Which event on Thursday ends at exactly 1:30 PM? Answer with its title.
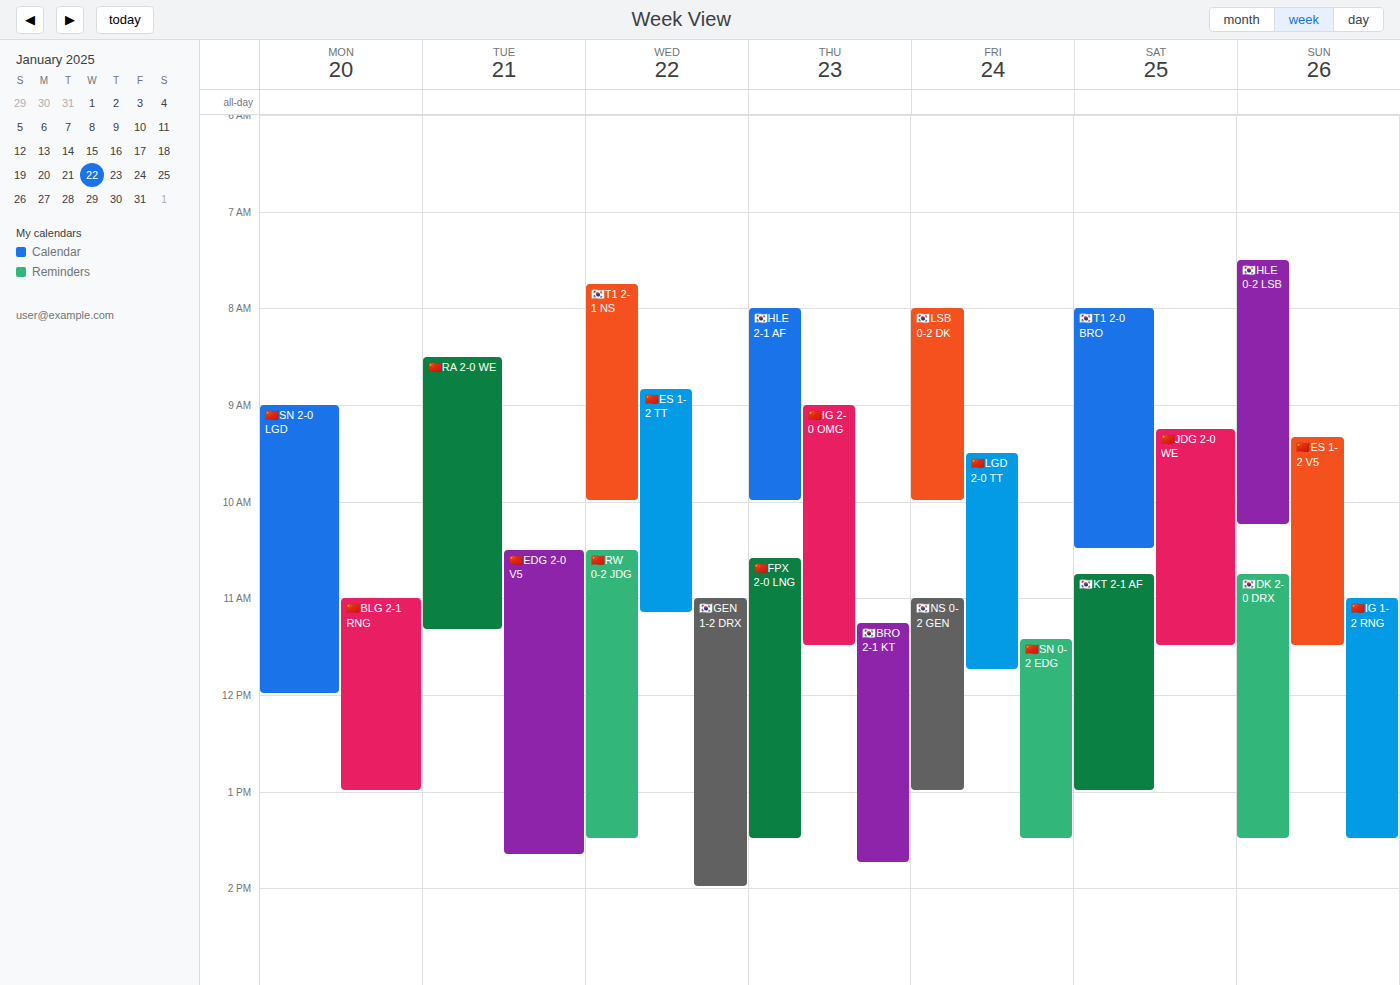
"🇨🇳FPX 2-0 LNG"